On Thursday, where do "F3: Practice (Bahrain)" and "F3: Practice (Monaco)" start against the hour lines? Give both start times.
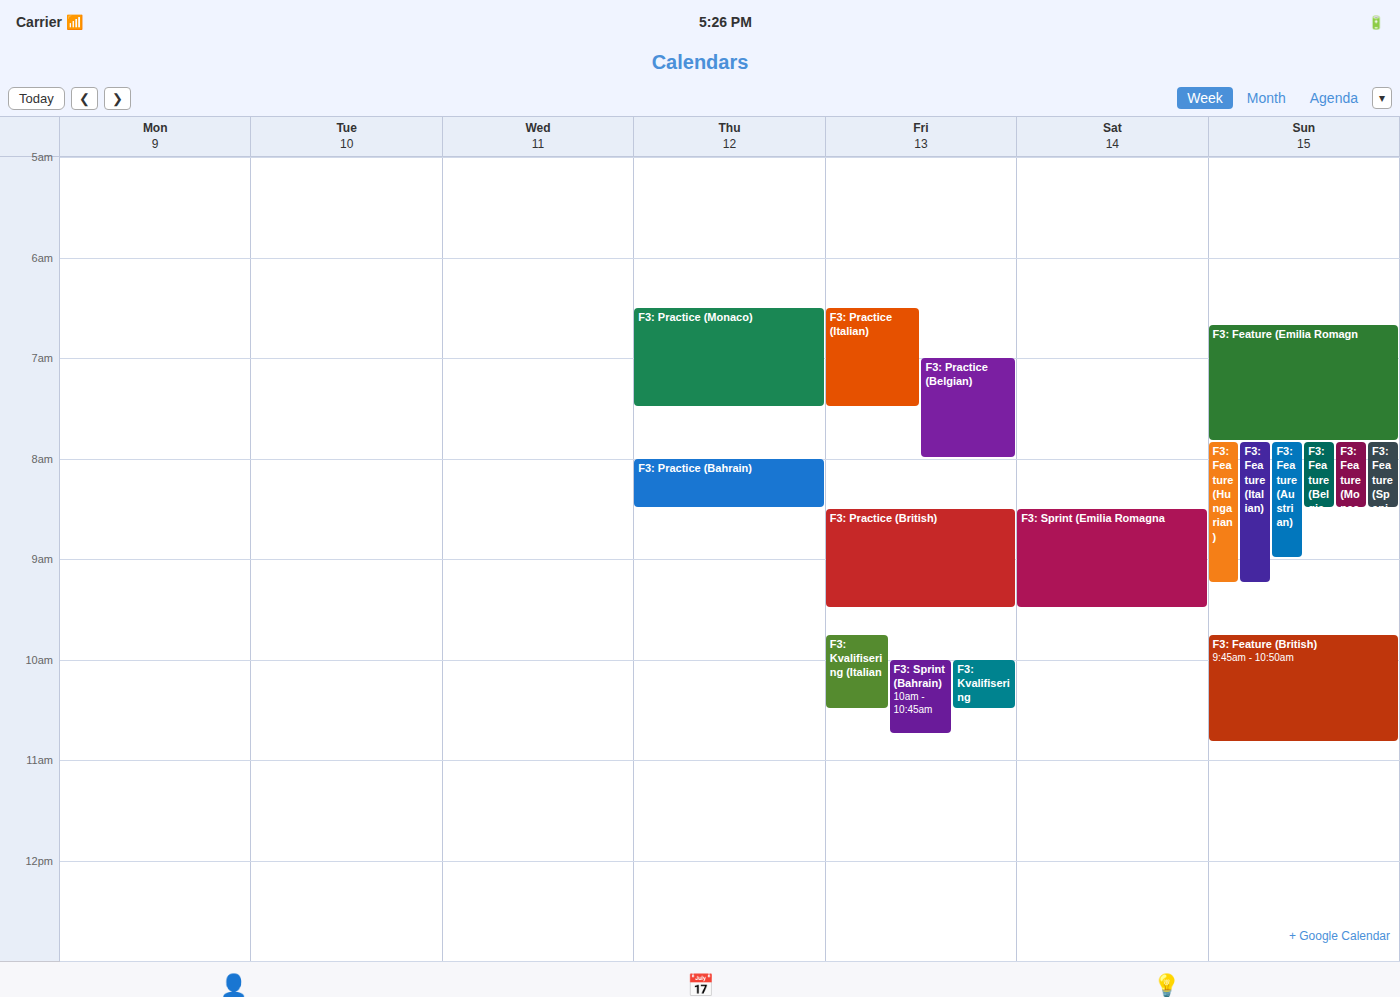
"F3: Practice (Bahrain)": 8:00 AM, exactly on the 8 AM line. "F3: Practice (Monaco)": 6:30 AM, halfway between the 6 AM and 7 AM lines.